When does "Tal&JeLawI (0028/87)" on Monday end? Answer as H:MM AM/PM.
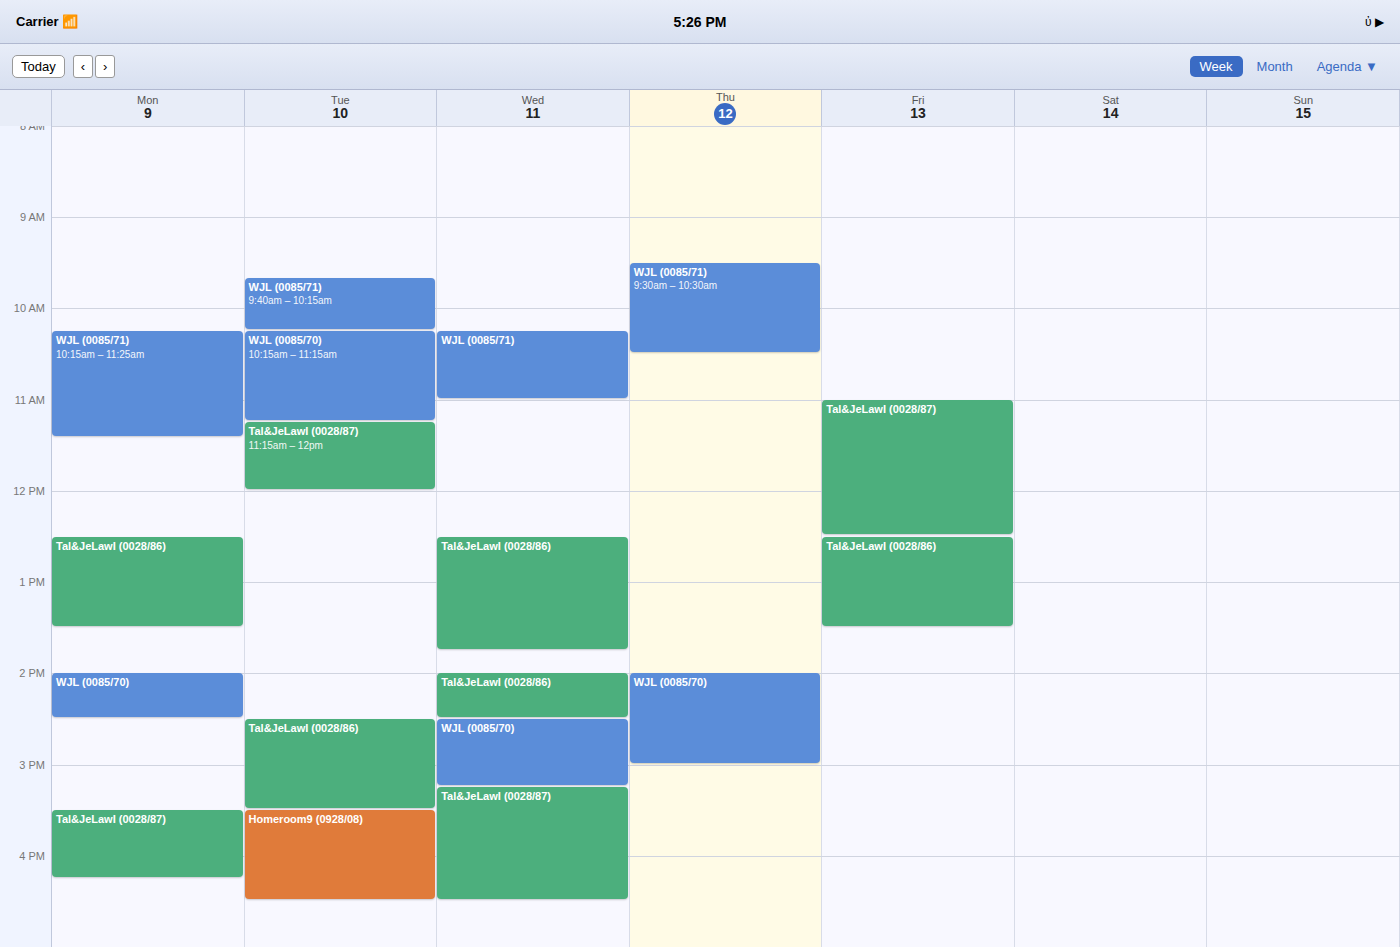
4:15 PM